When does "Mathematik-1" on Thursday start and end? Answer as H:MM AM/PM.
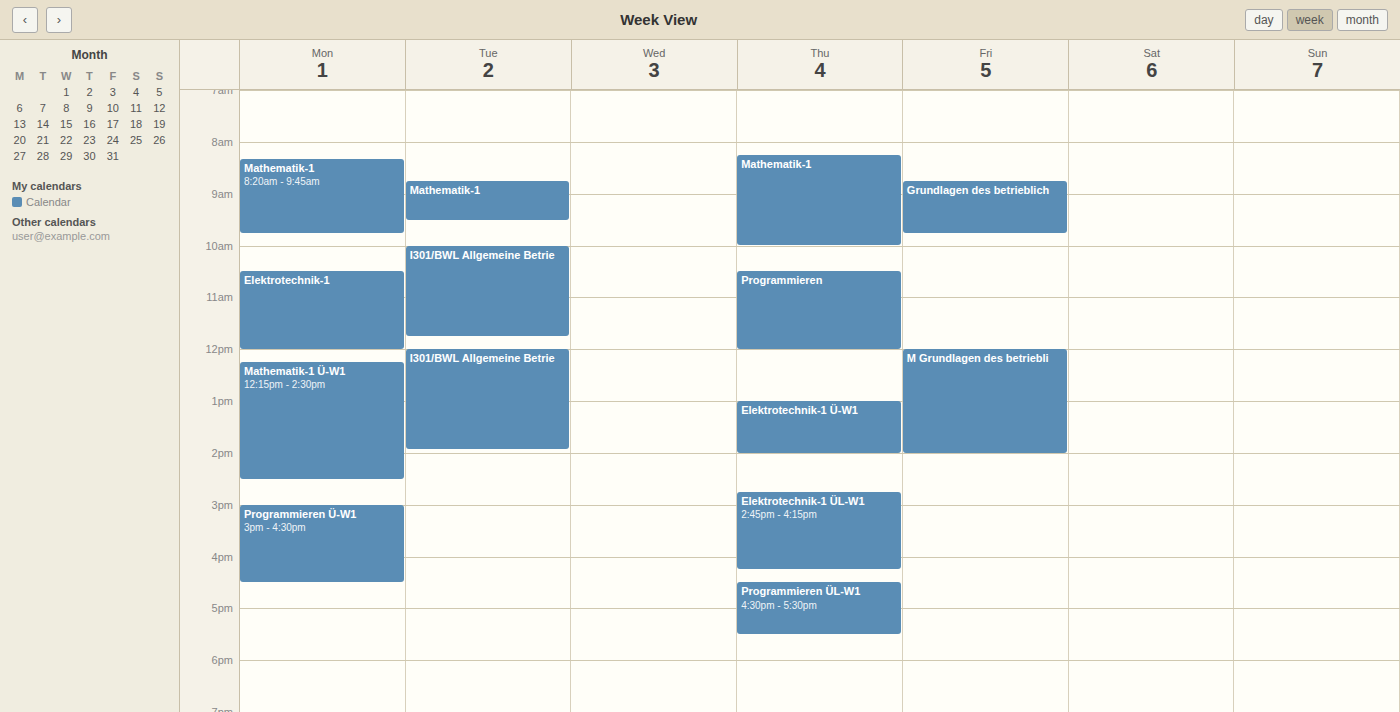
8:15 AM to 10:00 AM